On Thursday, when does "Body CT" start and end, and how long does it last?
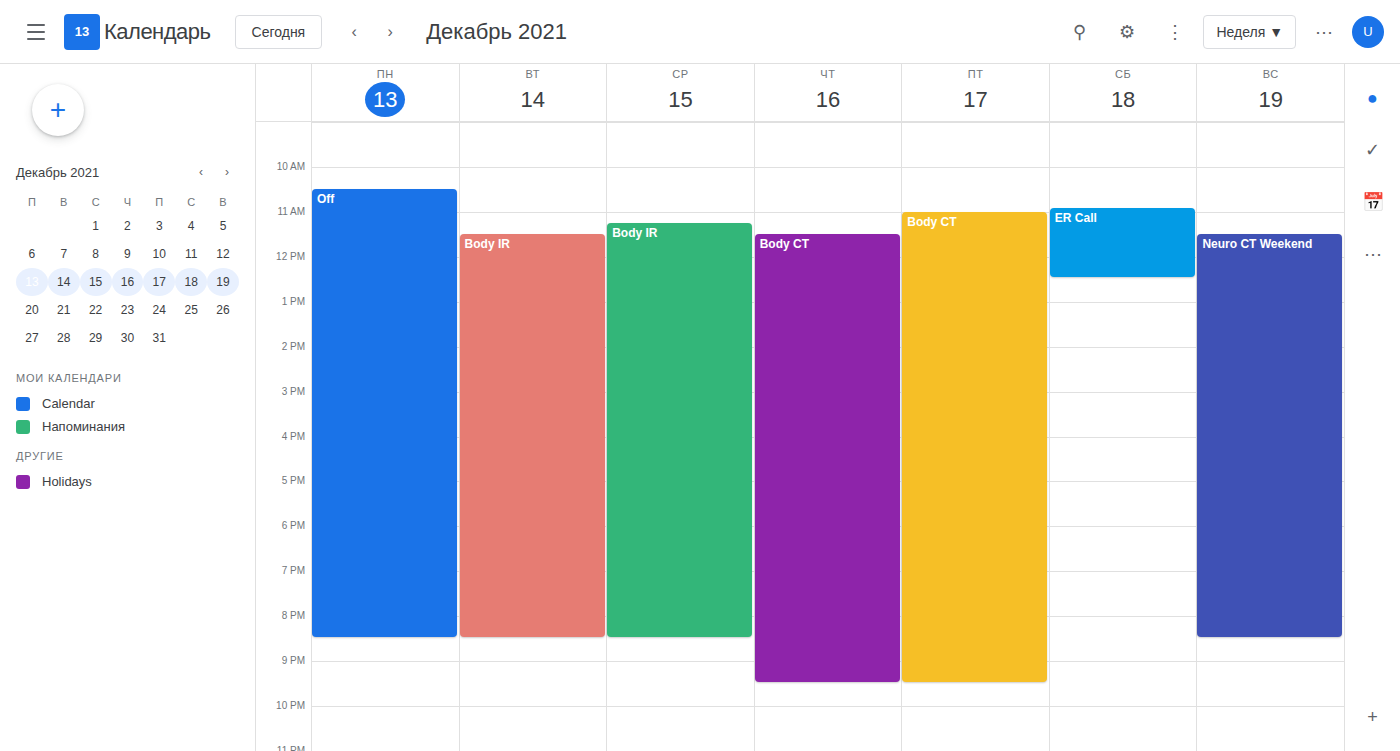
11:30 AM to 9:30 PM, 10 hours